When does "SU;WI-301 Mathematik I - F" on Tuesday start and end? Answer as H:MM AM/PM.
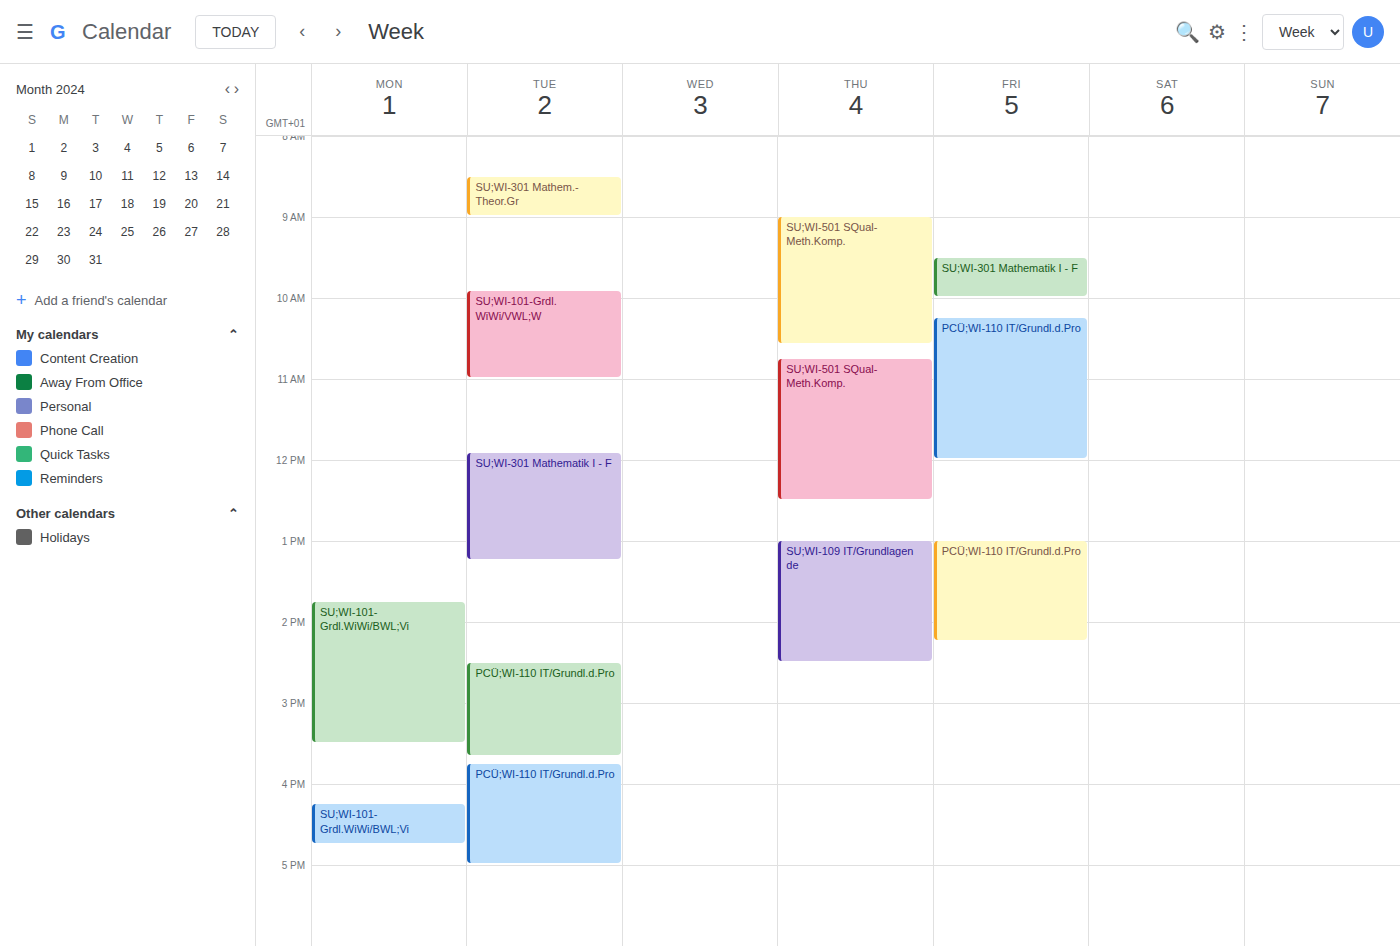
11:55 AM to 1:15 PM